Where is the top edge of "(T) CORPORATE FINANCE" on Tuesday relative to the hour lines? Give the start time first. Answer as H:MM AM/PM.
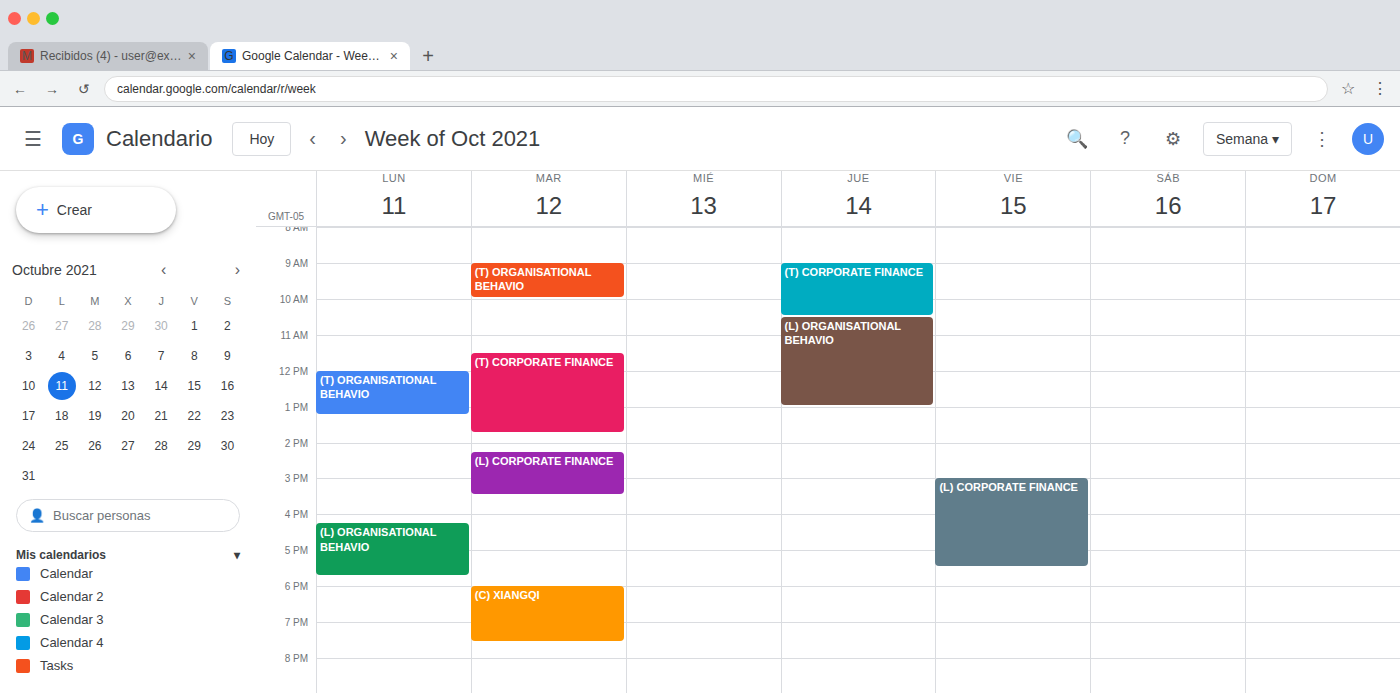
11:30 AM -- halfway between the 11 AM and 12 PM lines.